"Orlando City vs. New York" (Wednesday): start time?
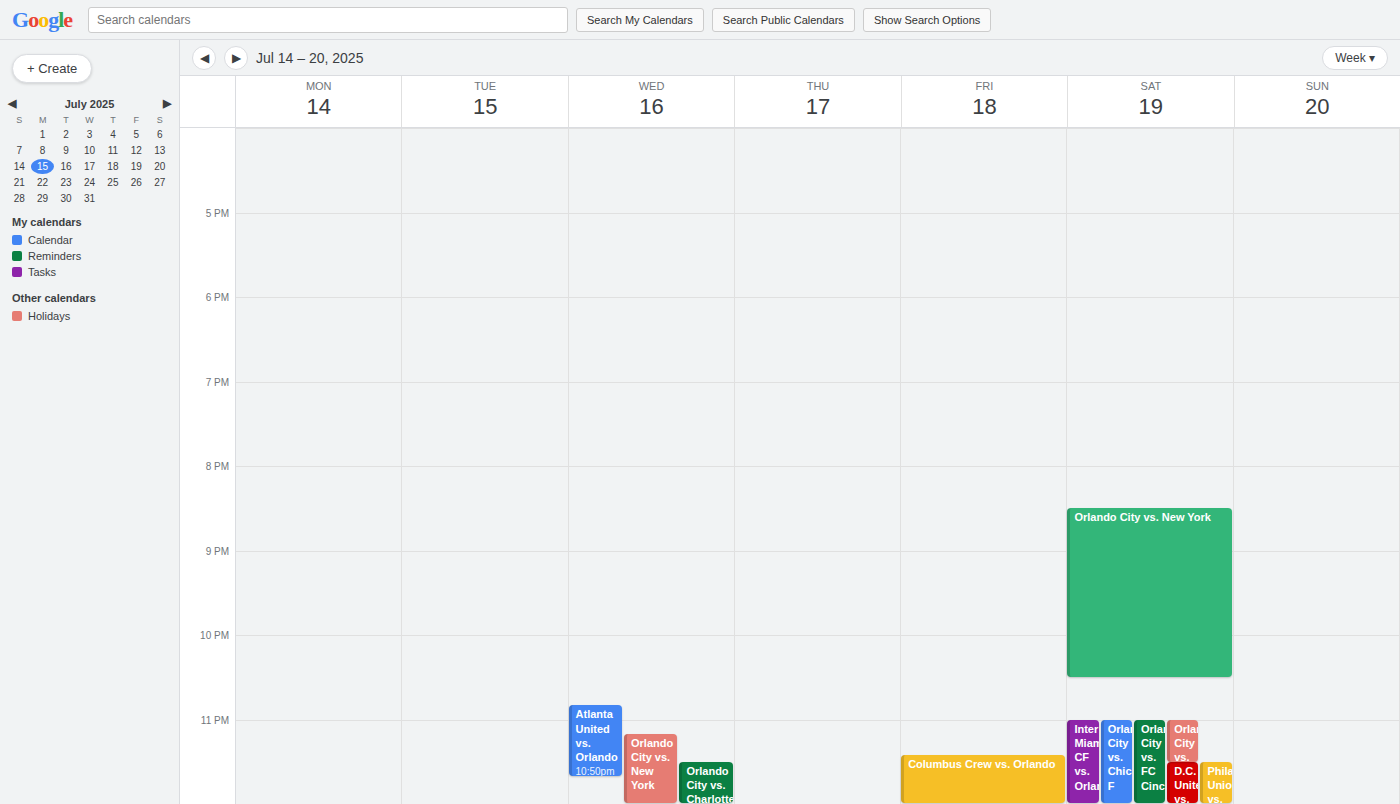
23:10